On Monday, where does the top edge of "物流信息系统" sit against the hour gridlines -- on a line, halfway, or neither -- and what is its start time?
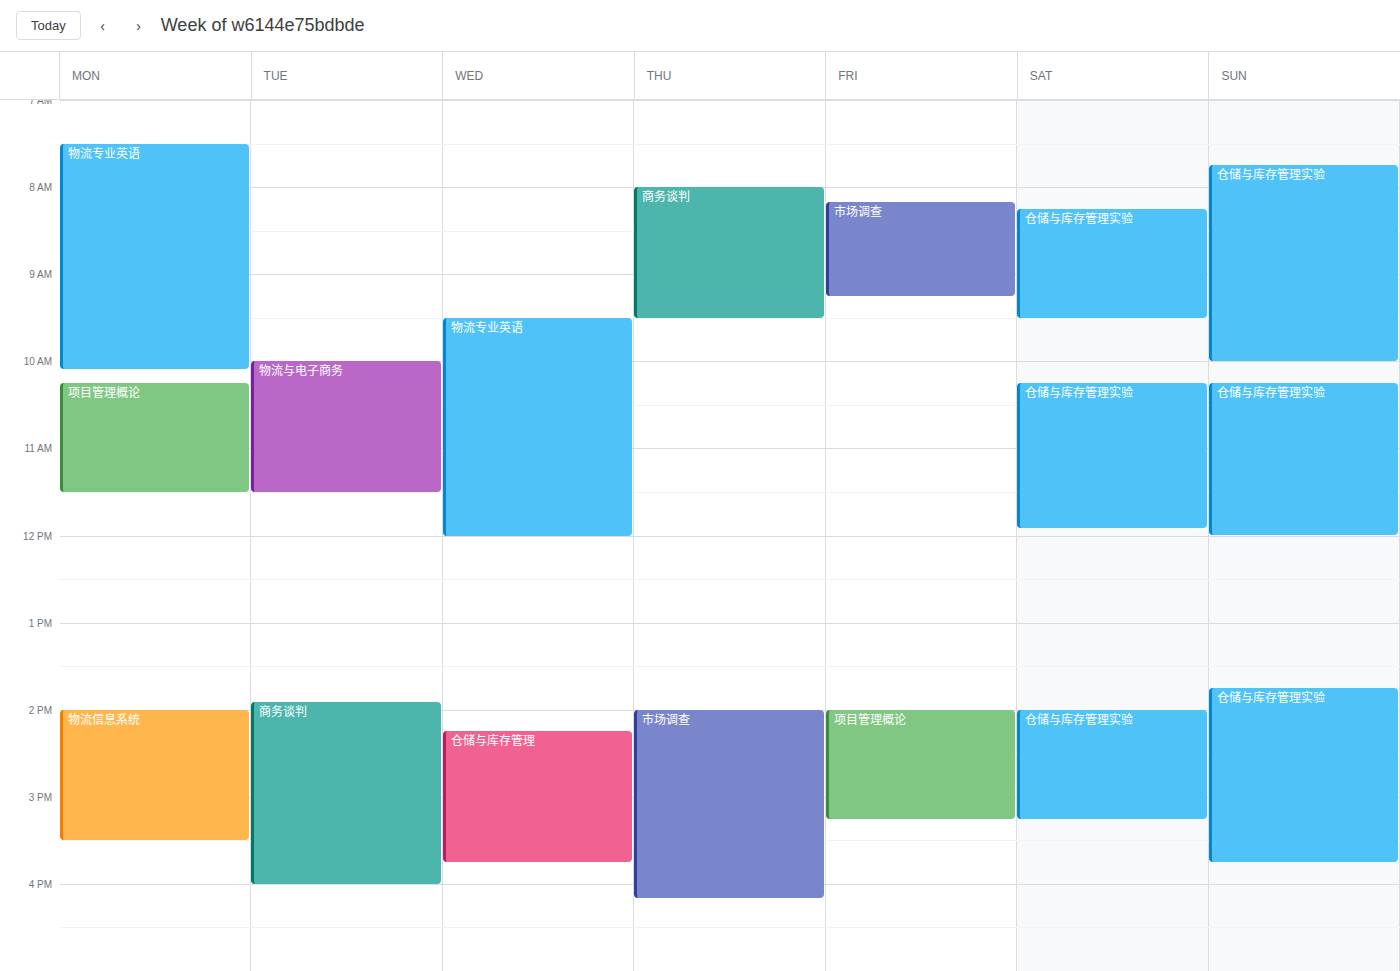
2:00 PM -- exactly on the 2 PM line.